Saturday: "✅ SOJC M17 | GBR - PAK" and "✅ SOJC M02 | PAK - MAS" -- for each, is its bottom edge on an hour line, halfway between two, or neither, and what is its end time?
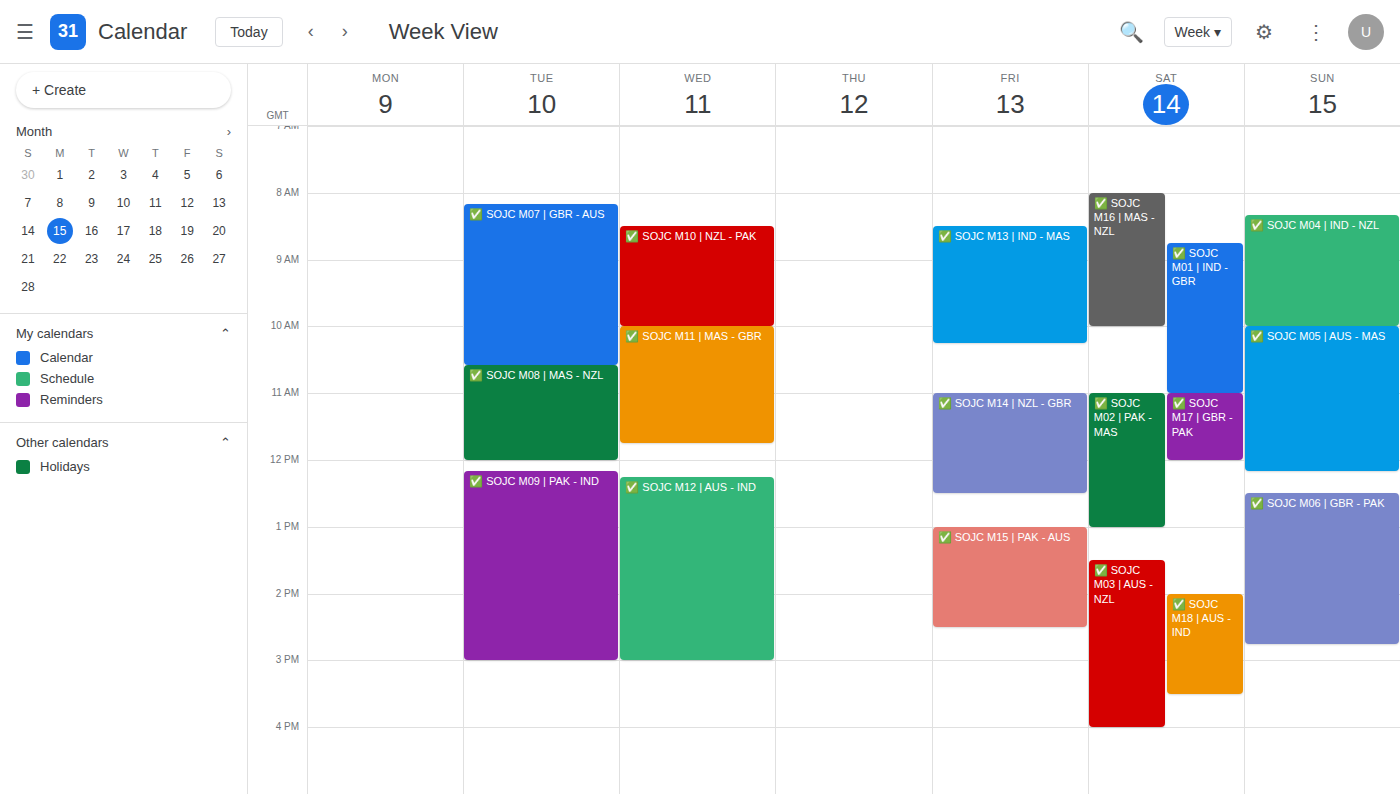
"✅ SOJC M17 | GBR - PAK": 12:00 PM, exactly on the 12 PM line. "✅ SOJC M02 | PAK - MAS": 1:00 PM, exactly on the 1 PM line.